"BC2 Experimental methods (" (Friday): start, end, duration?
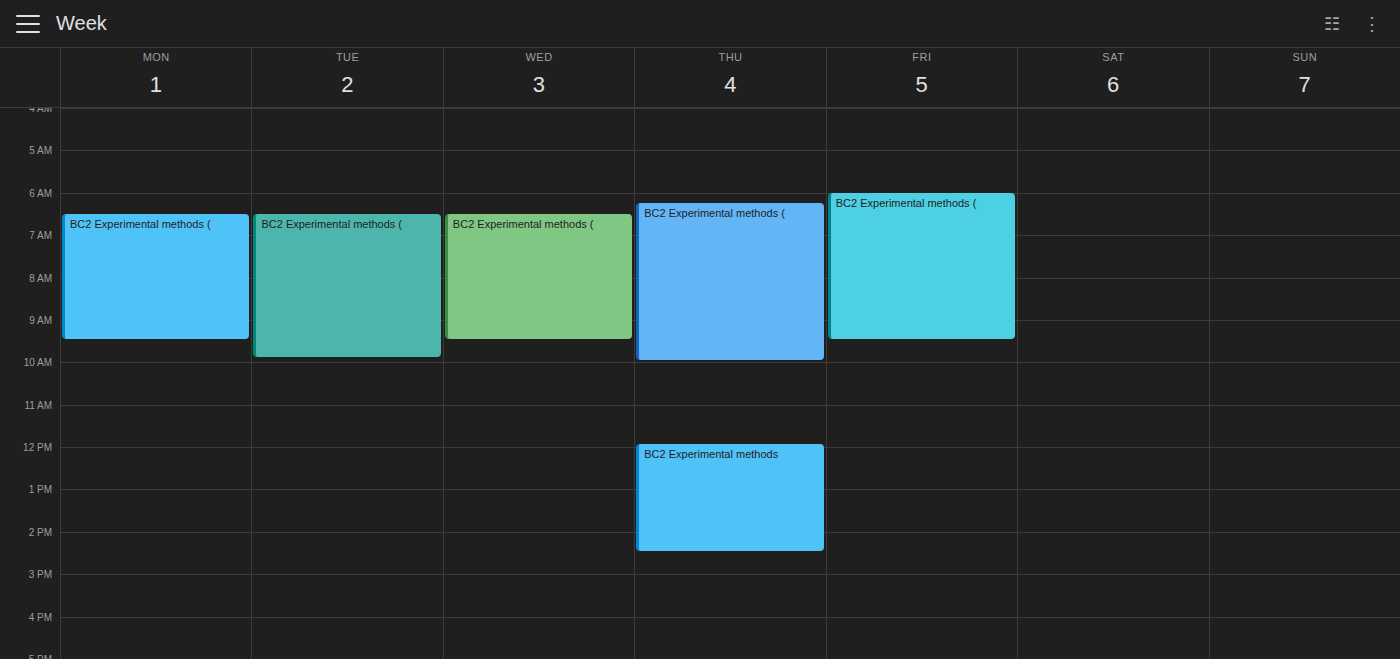
6:00 AM to 9:30 AM, 3 hours 30 minutes